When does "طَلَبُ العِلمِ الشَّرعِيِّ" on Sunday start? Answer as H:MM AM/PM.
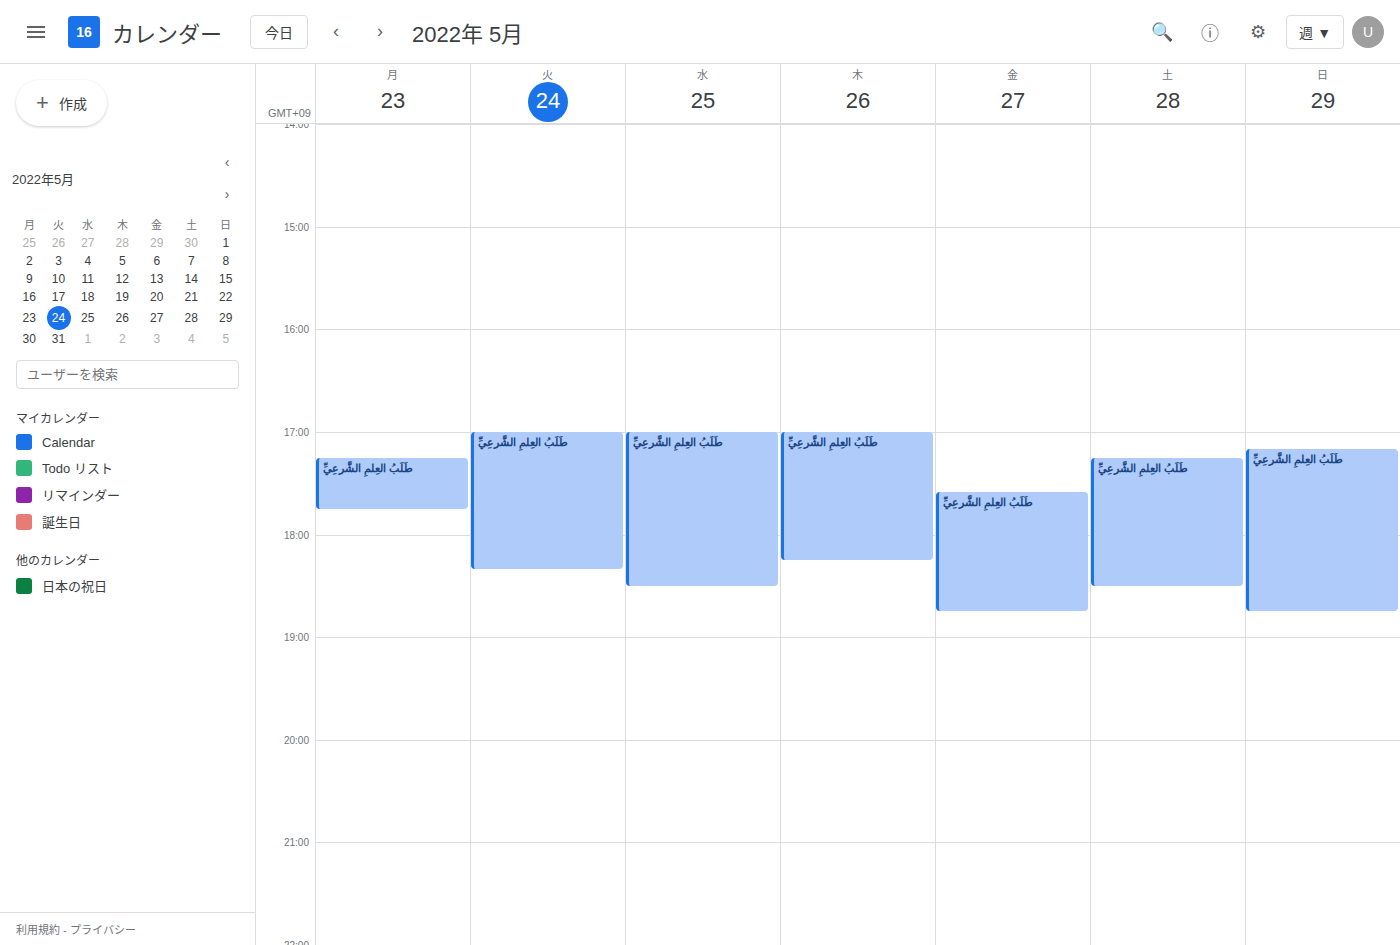
5:10 PM